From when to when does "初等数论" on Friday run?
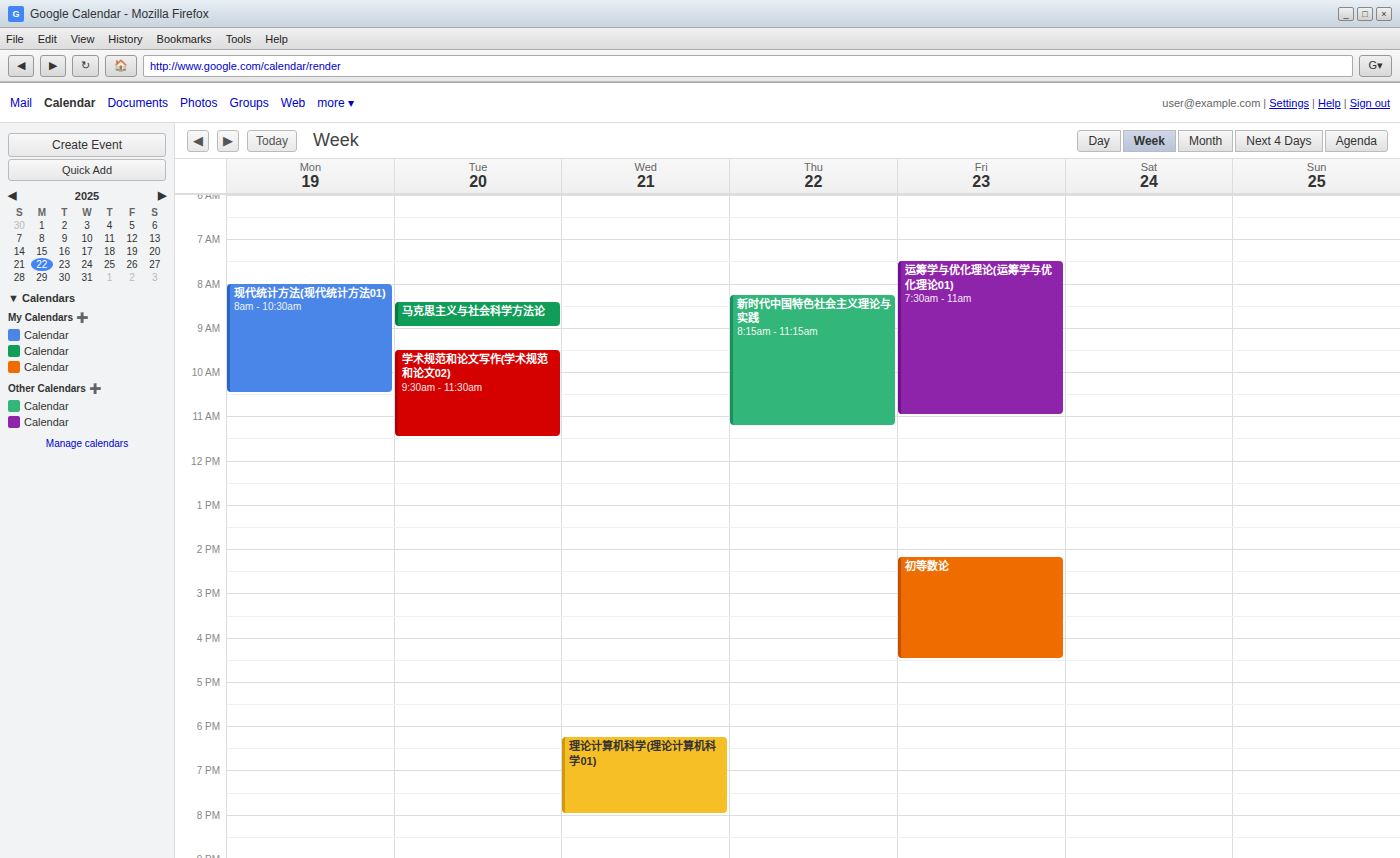
2:10 PM to 4:30 PM